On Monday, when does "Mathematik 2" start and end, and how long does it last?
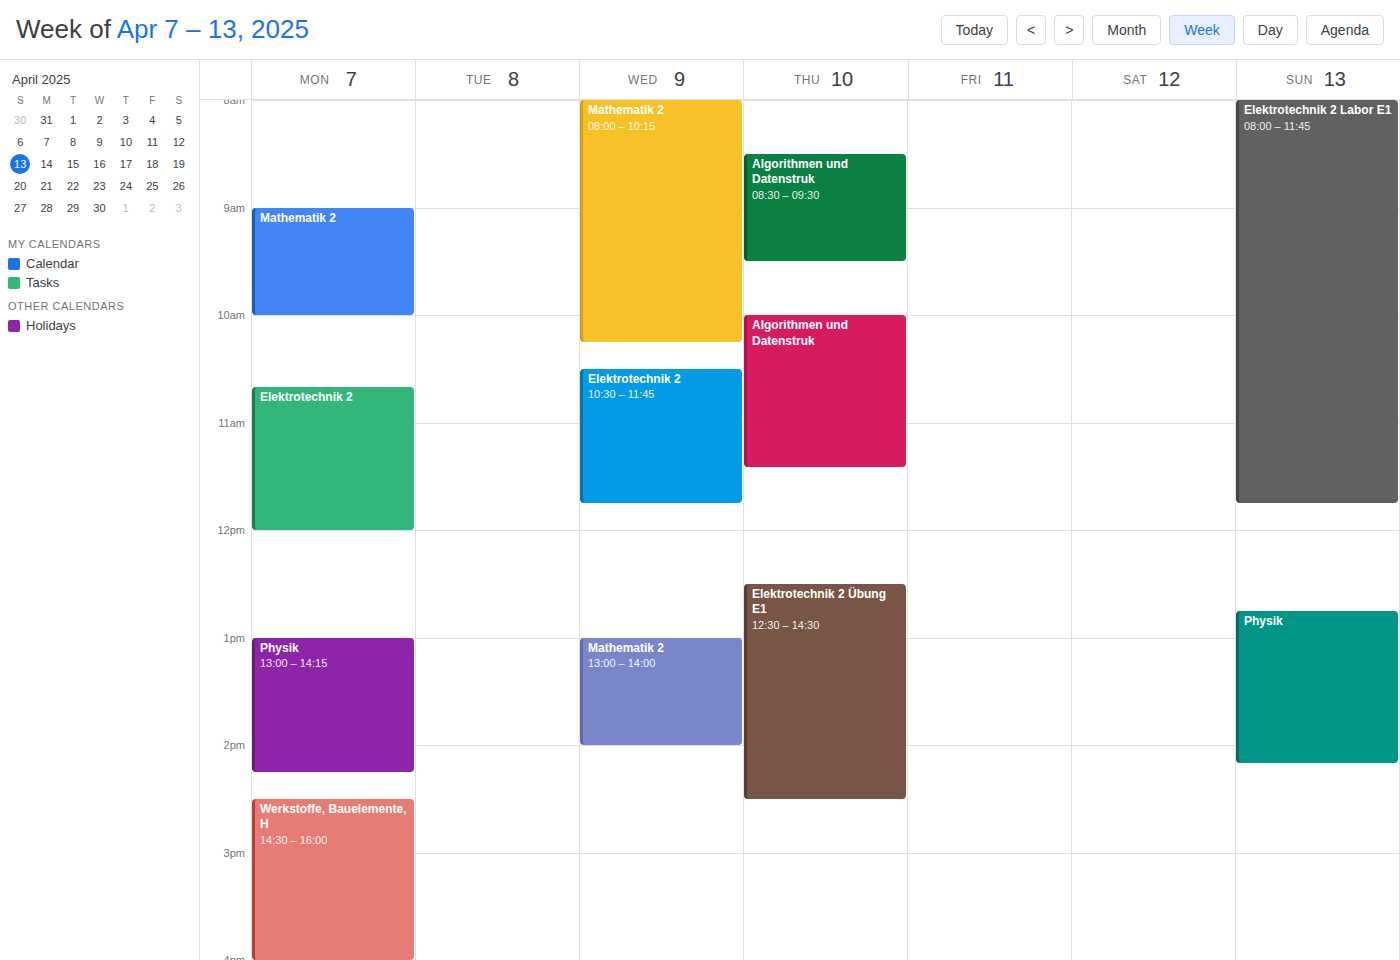
9:00 AM to 10:00 AM, 1 hour